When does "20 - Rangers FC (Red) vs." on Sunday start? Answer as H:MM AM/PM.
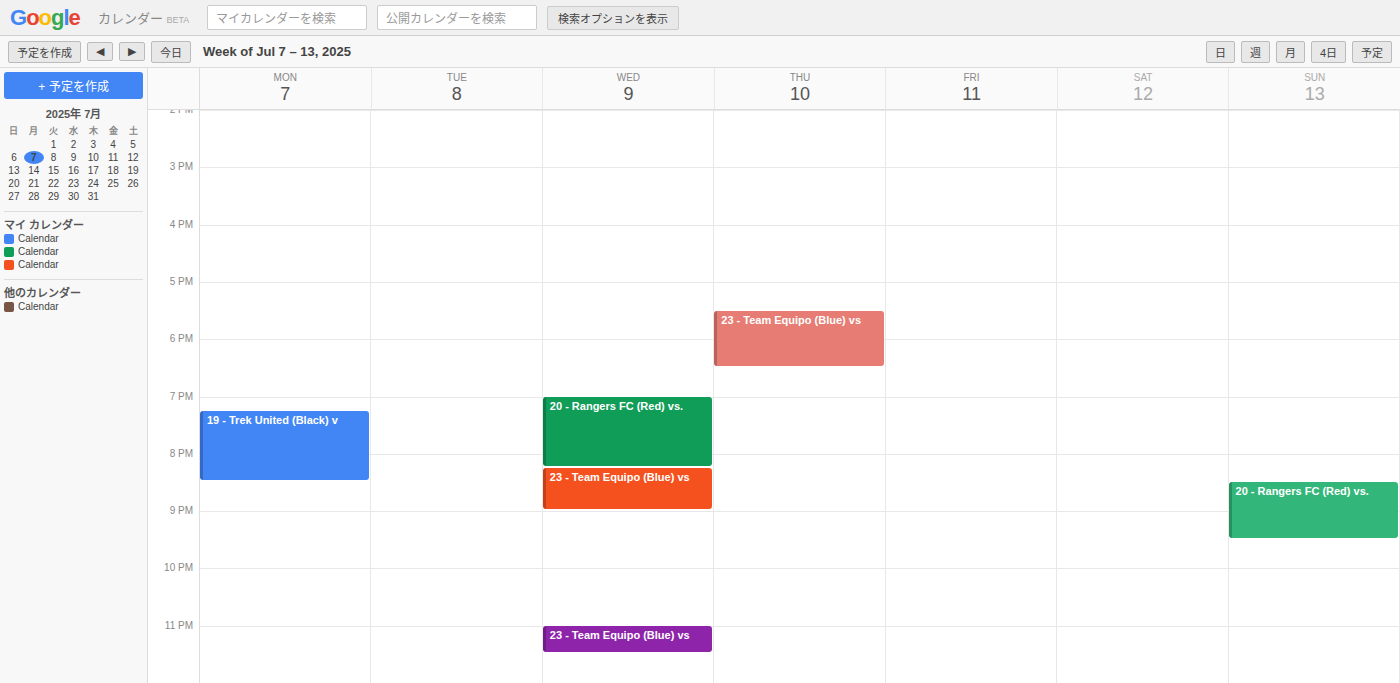
8:30 PM